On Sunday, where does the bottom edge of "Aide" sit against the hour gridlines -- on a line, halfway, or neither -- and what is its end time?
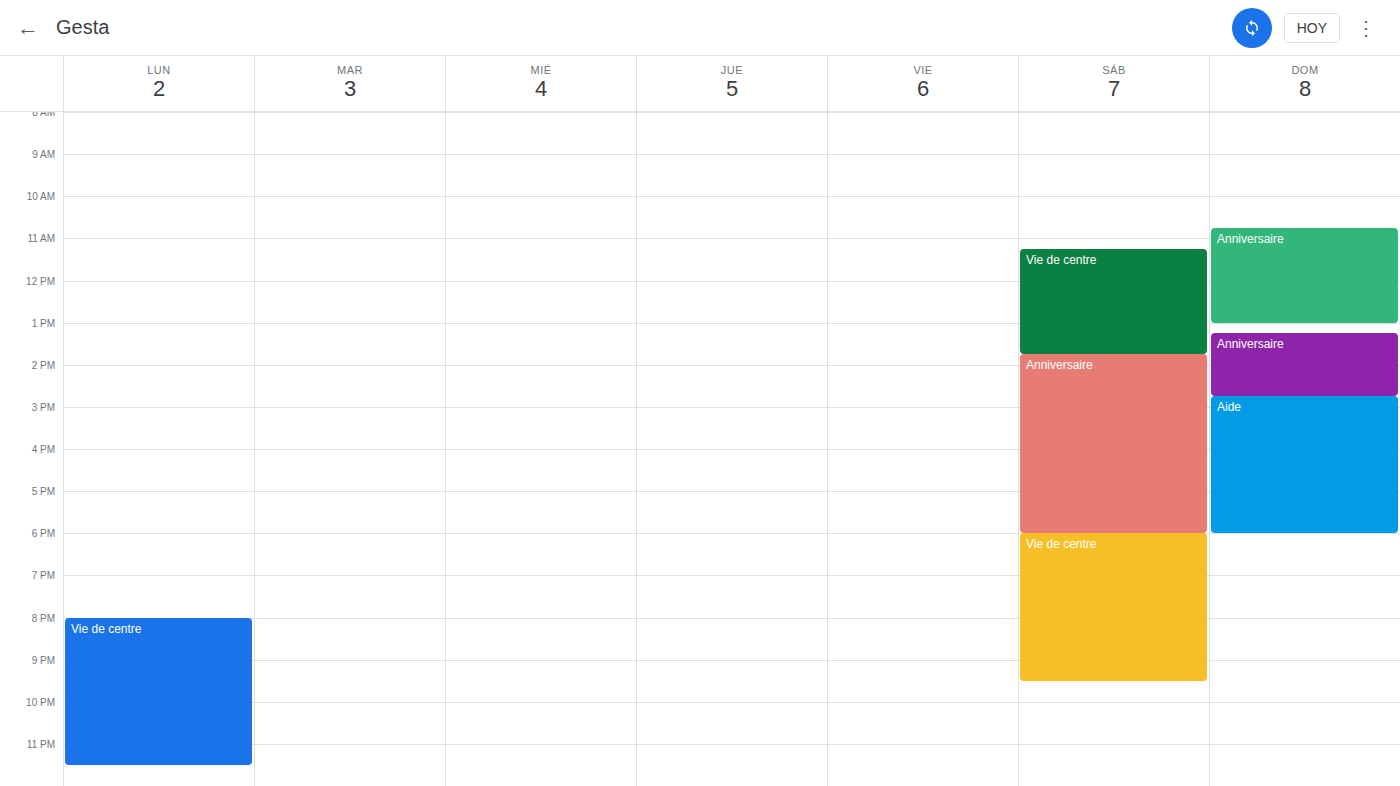
6:00 PM -- exactly on the 6 PM line.